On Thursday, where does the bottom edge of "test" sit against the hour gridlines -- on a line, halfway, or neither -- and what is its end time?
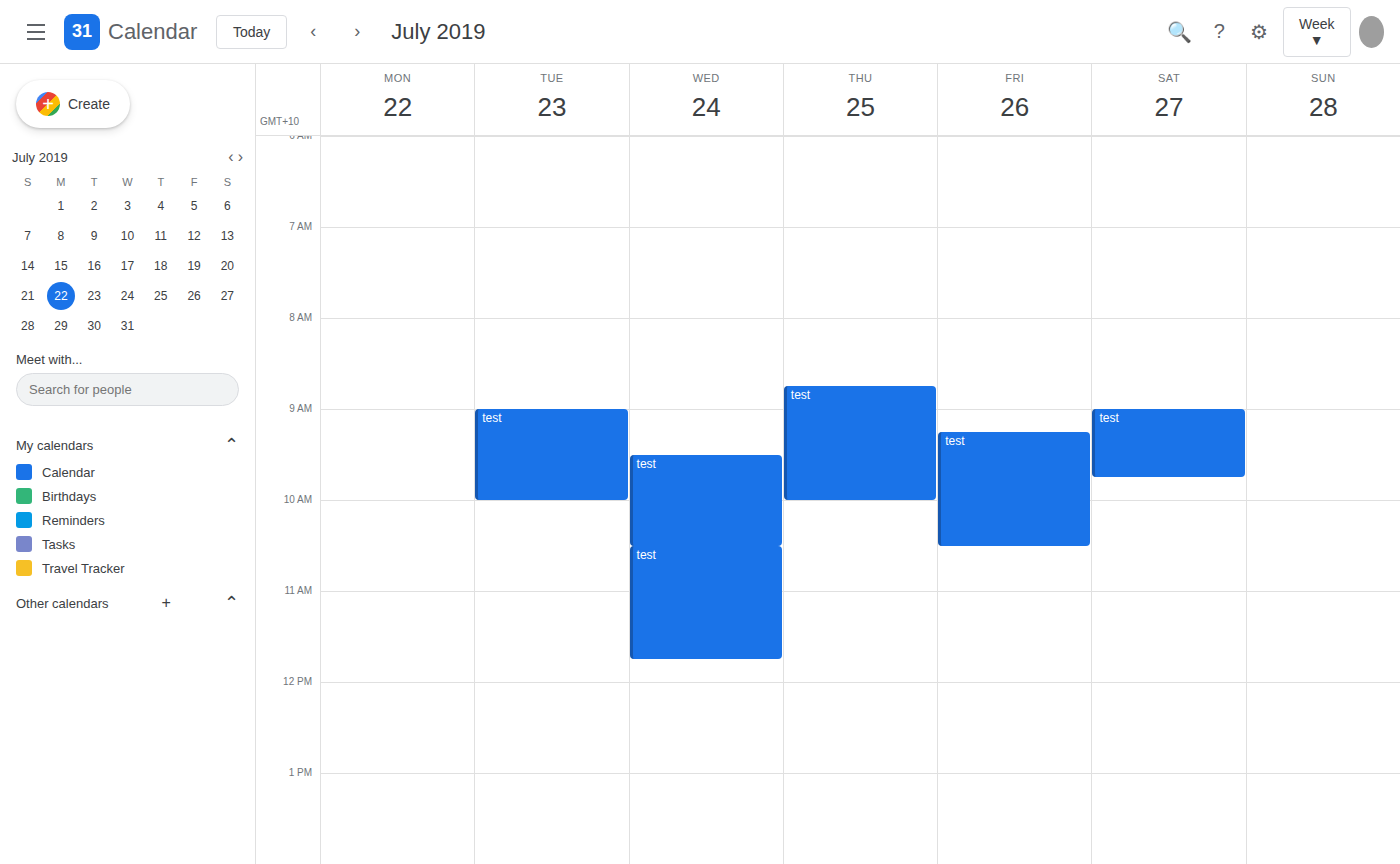
10:00 AM -- exactly on the 10 AM line.